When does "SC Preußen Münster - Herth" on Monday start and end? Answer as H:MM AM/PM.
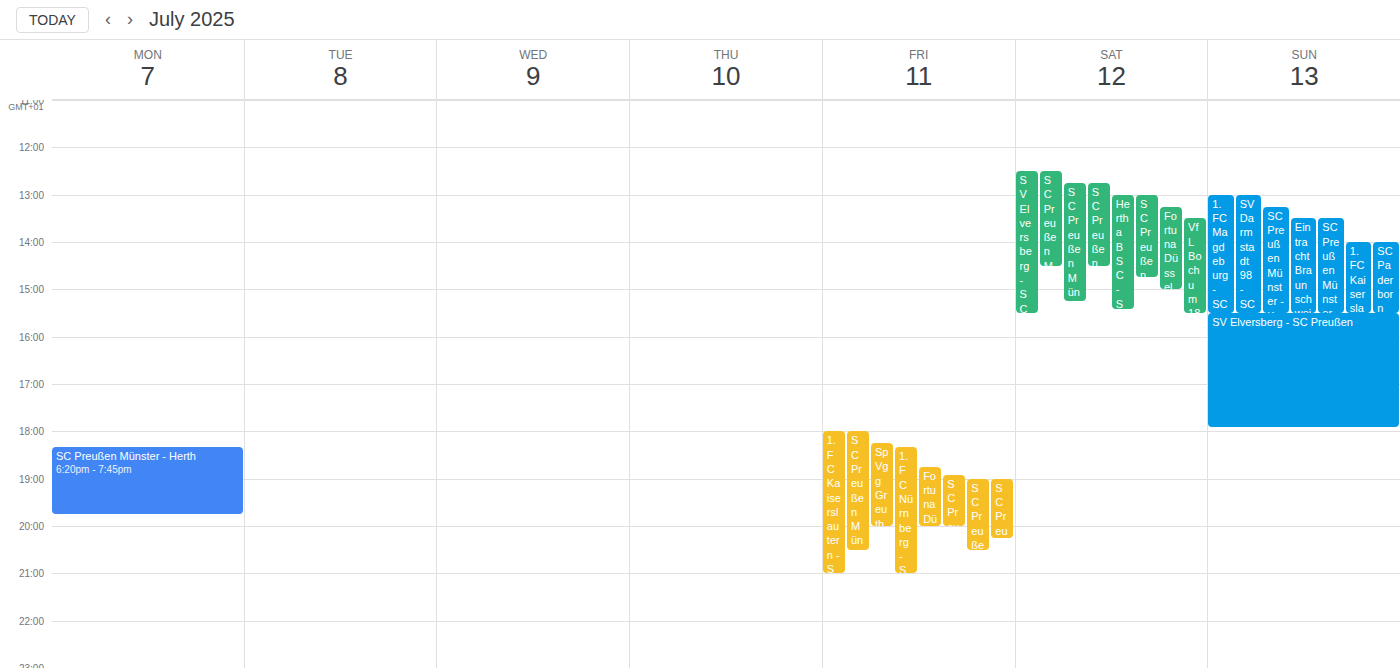
6:20 PM to 7:45 PM